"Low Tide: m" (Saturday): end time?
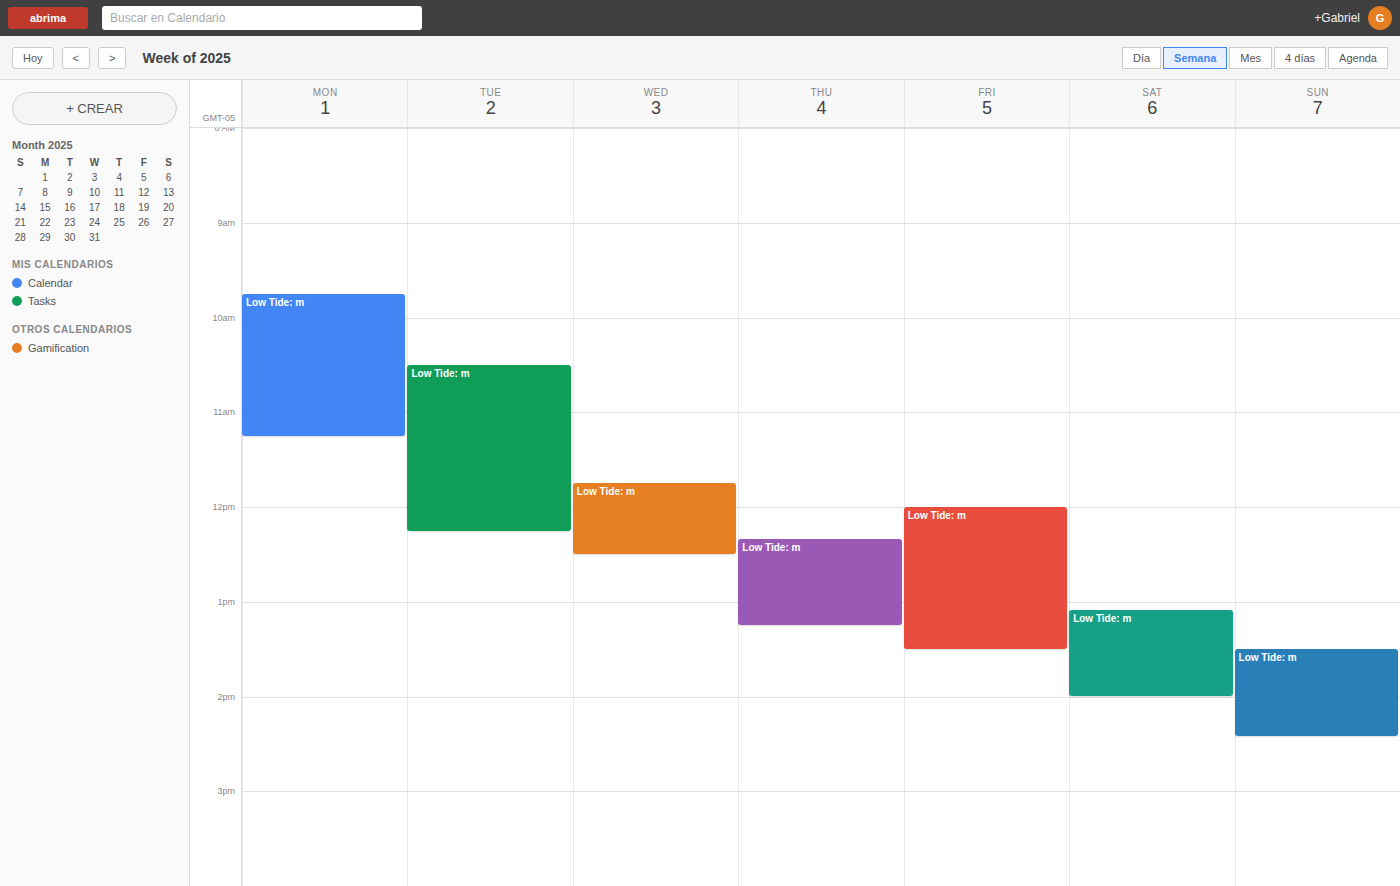
2:00 PM